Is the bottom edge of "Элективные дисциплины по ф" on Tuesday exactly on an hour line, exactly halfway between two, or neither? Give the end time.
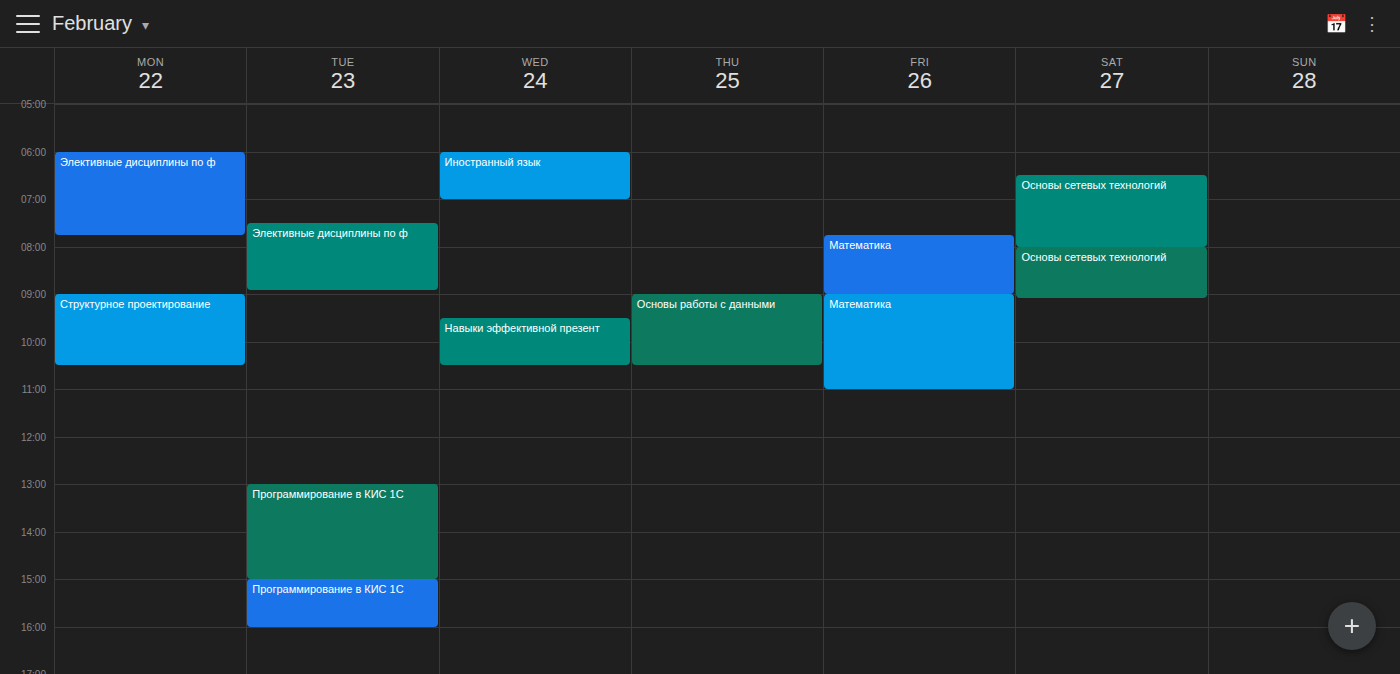
8:55 AM -- neither: 55 minutes below the 8 AM line and 5 minutes above the 9 AM line.